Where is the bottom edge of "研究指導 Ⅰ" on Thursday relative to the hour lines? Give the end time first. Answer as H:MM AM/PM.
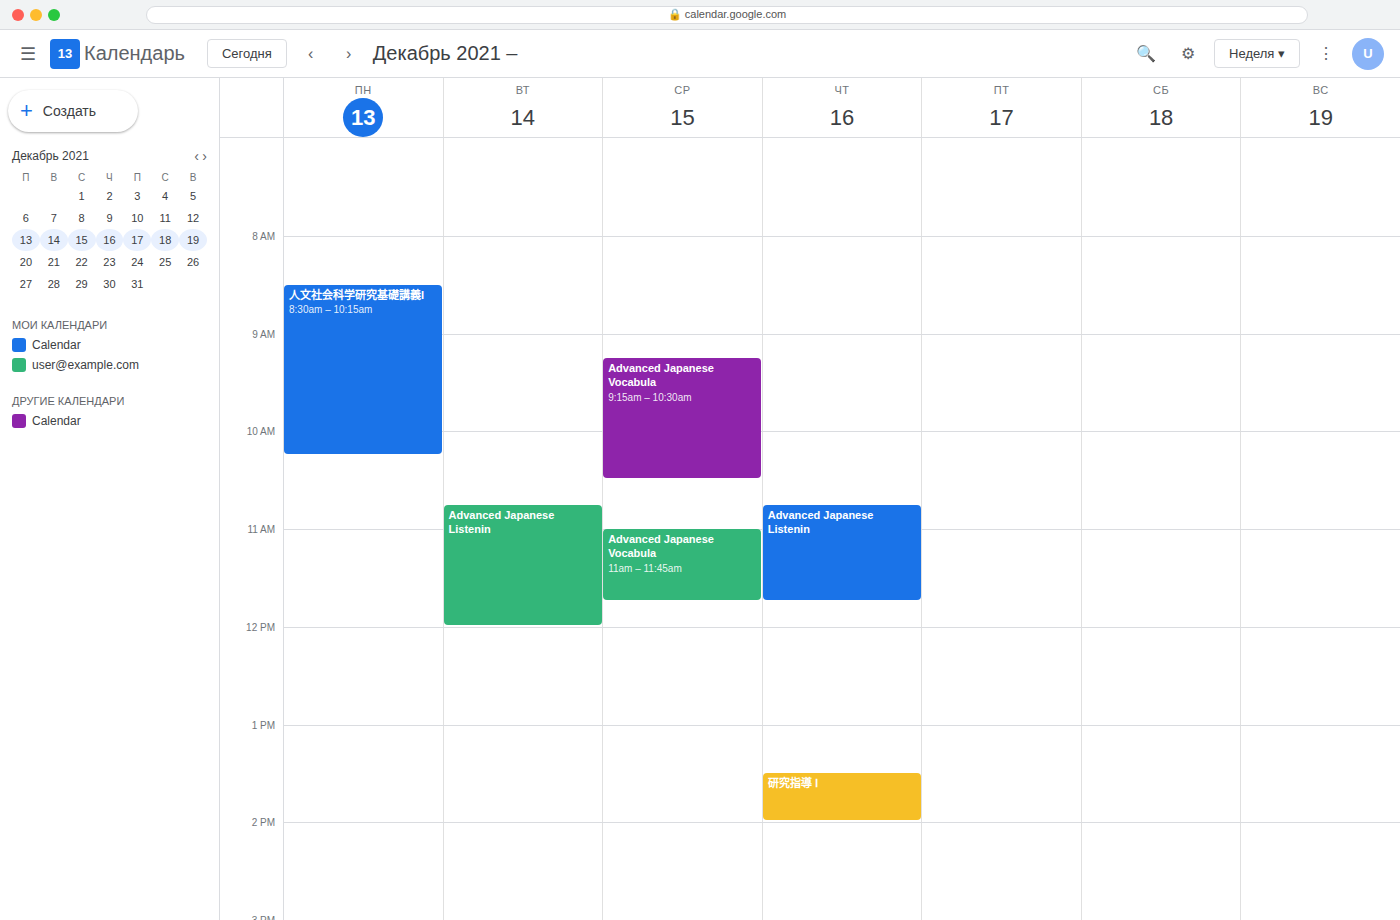
2:00 PM -- exactly on the 2 PM line.